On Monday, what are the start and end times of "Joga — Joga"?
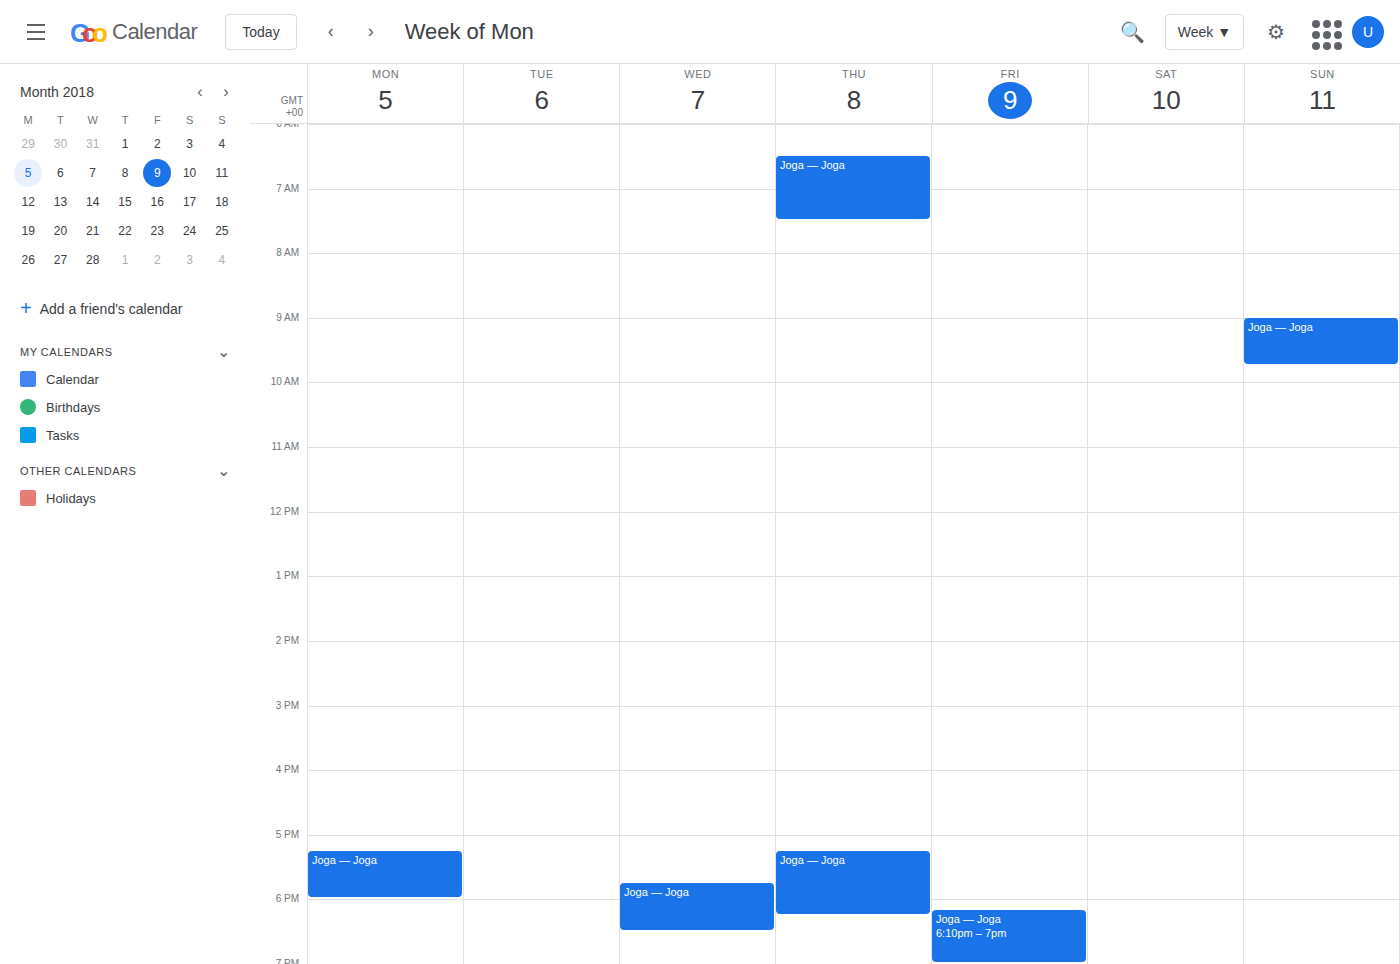
5:15 PM to 6:00 PM